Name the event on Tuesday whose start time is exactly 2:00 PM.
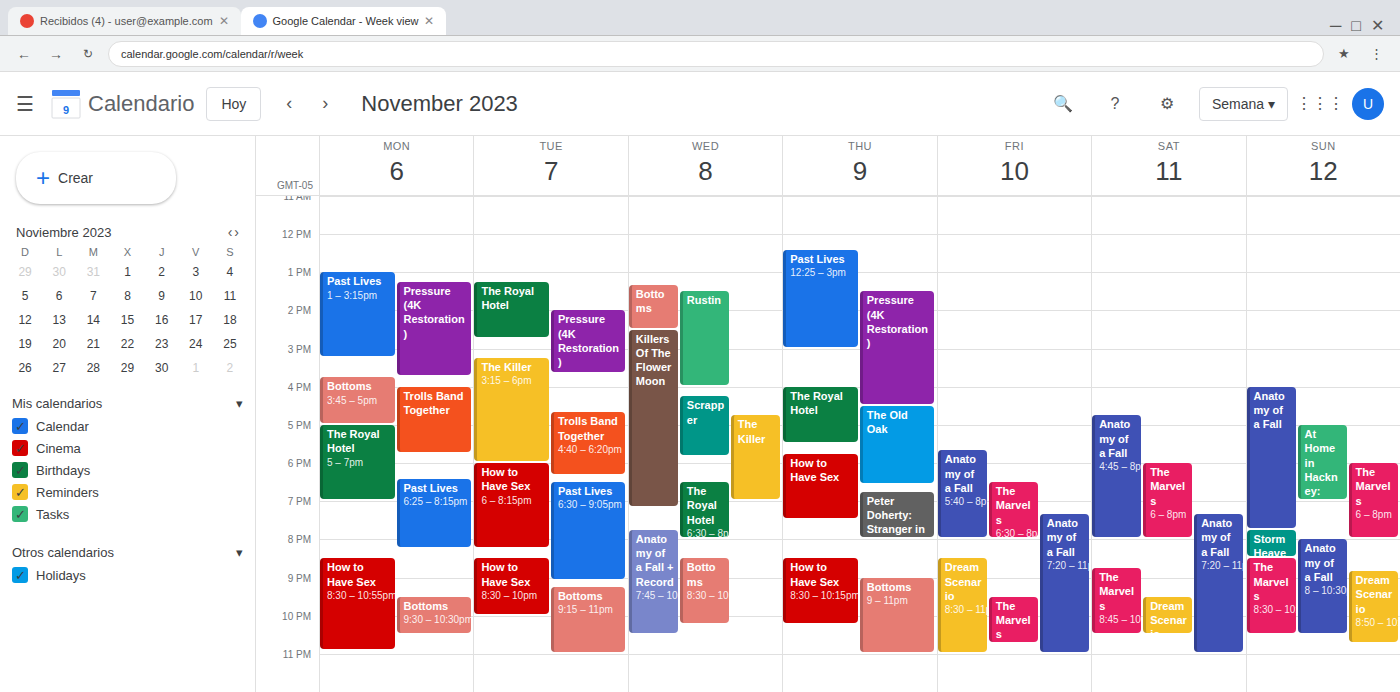
"Pressure (4K Restoration)"